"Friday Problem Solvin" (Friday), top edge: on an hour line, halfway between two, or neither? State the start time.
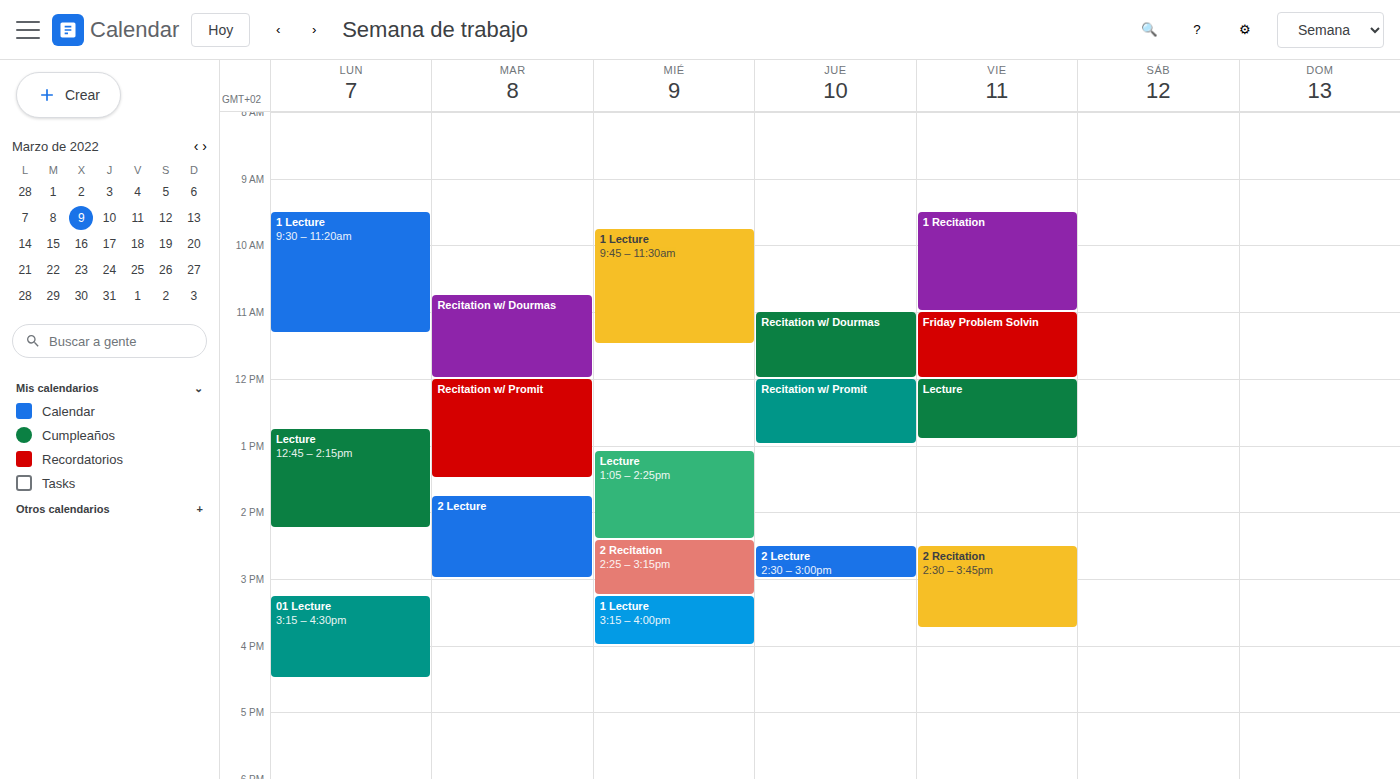
11:00 AM -- exactly on the 11 AM line.